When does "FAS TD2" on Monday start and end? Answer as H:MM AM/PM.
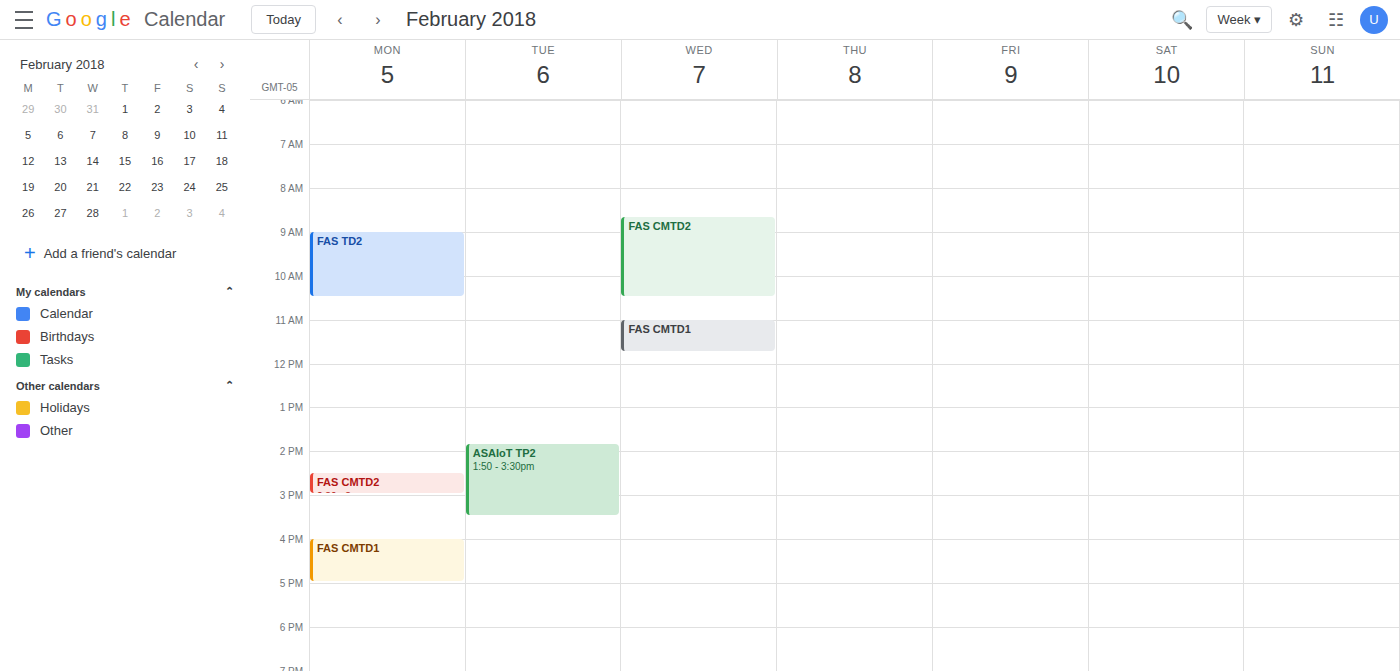
9:00 AM to 10:30 AM